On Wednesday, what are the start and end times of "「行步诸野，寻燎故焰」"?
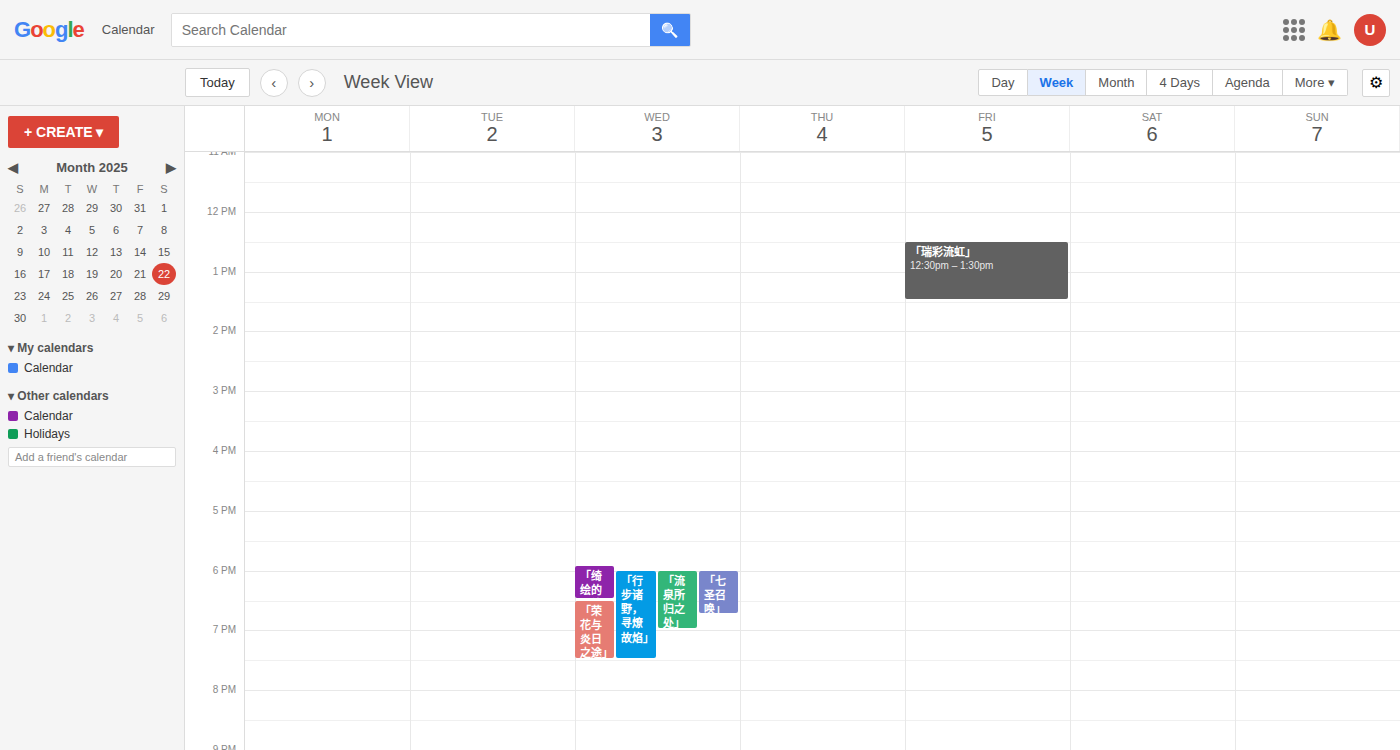
6:00 PM to 7:30 PM